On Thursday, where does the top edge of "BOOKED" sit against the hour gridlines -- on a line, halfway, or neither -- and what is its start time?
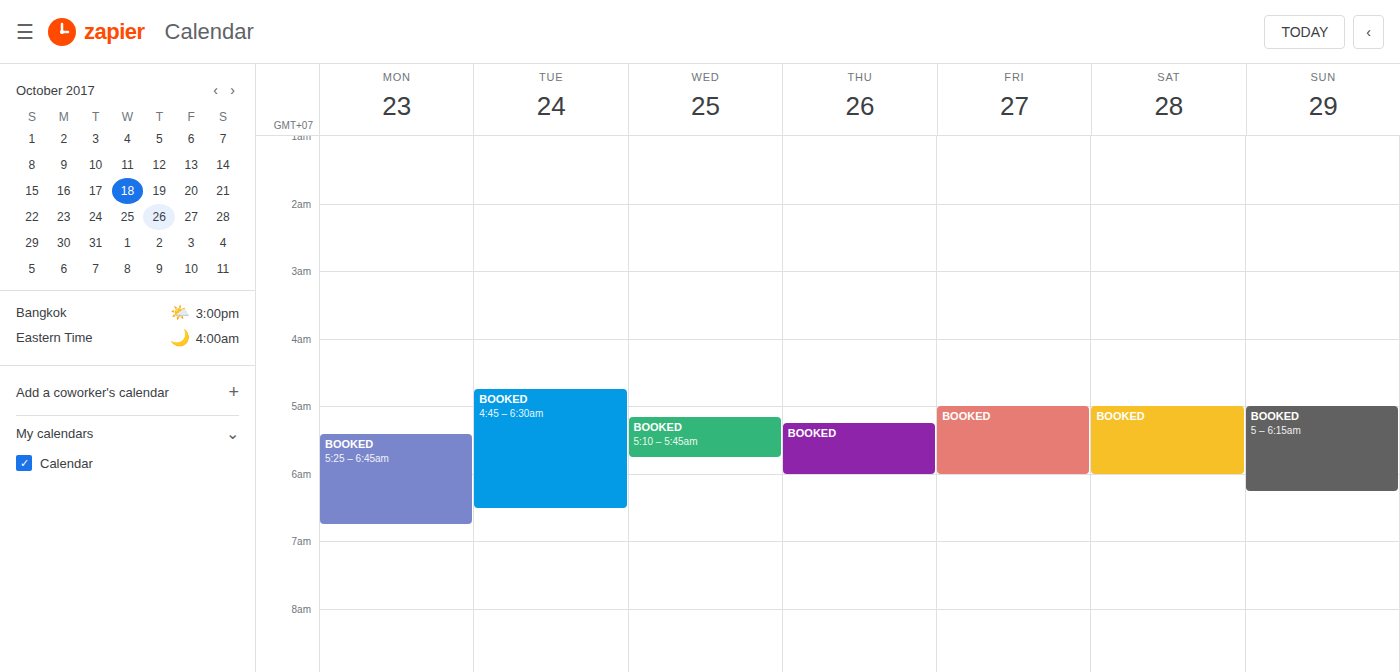
5:15 AM -- neither: a quarter of the way from the 5 AM line to the 6 AM line.